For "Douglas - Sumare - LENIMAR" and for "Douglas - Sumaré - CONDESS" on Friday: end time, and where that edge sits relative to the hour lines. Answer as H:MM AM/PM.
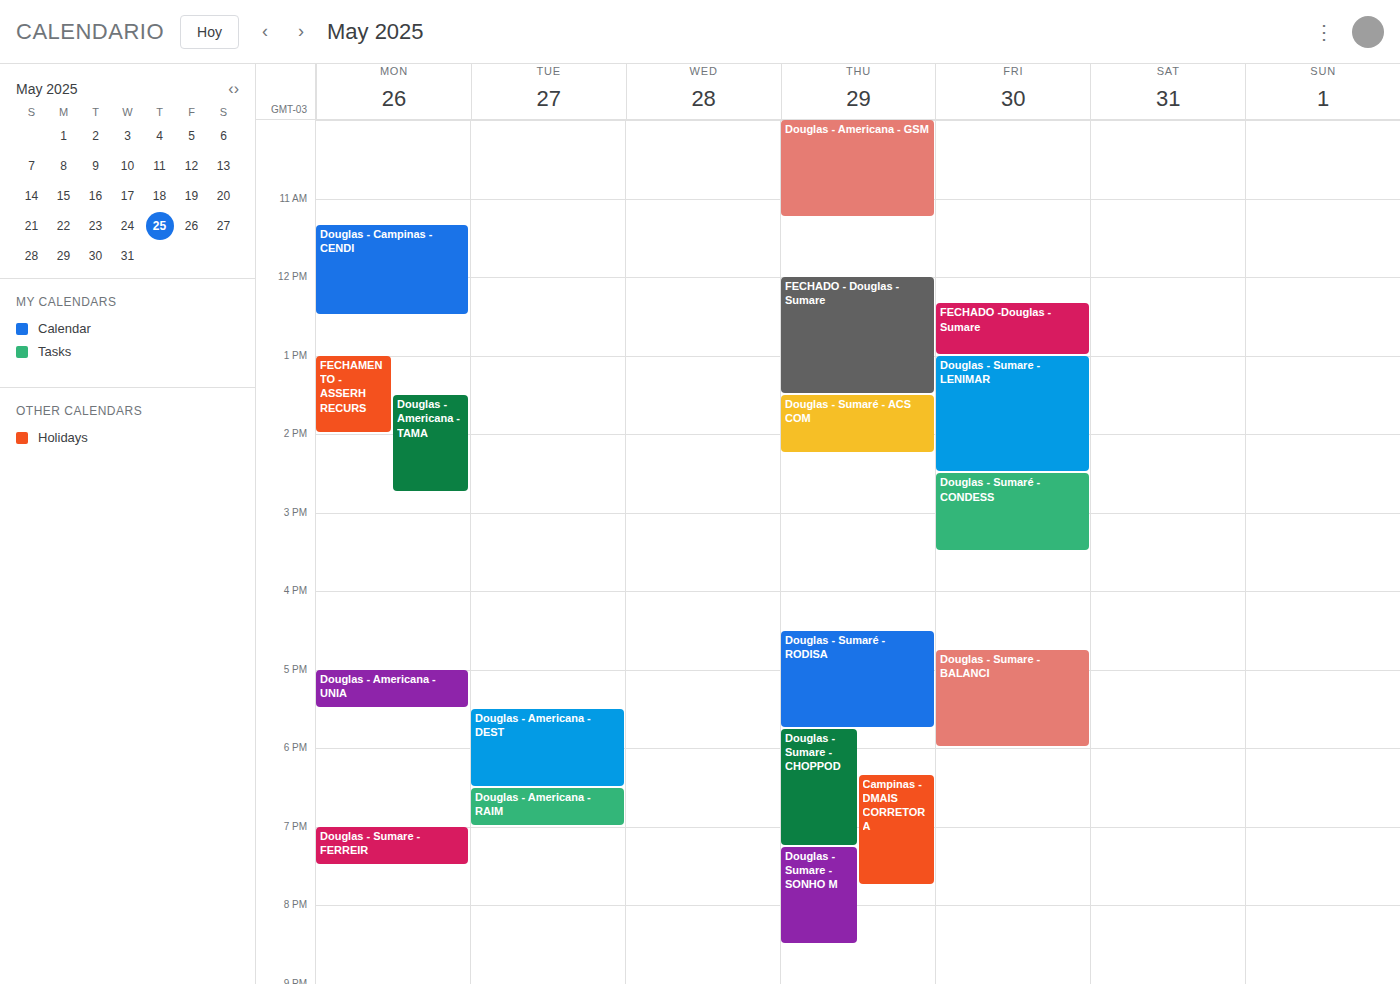
"Douglas - Sumare - LENIMAR": 2:30 PM, halfway between the 2 PM and 3 PM lines. "Douglas - Sumaré - CONDESS": 3:30 PM, halfway between the 3 PM and 4 PM lines.